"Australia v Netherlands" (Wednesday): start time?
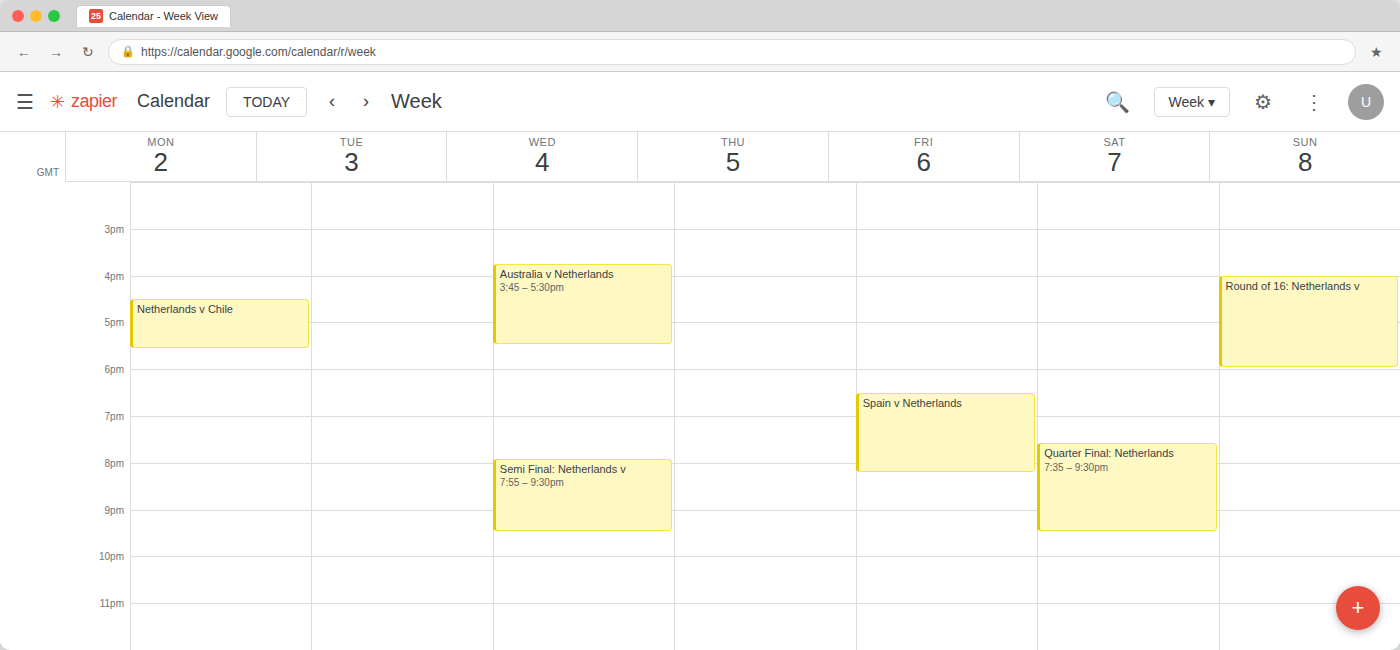
3:45 PM